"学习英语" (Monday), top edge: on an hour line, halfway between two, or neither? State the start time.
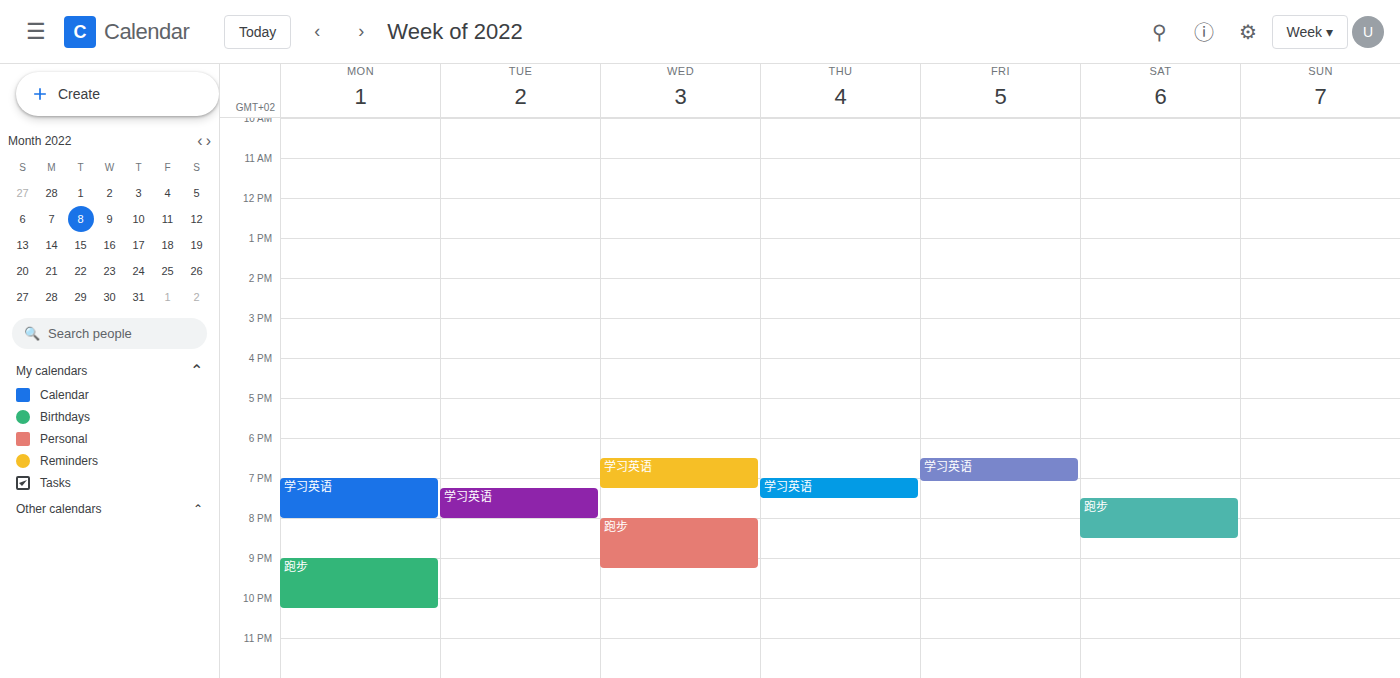
19:00 -- exactly on the 19:00 line.